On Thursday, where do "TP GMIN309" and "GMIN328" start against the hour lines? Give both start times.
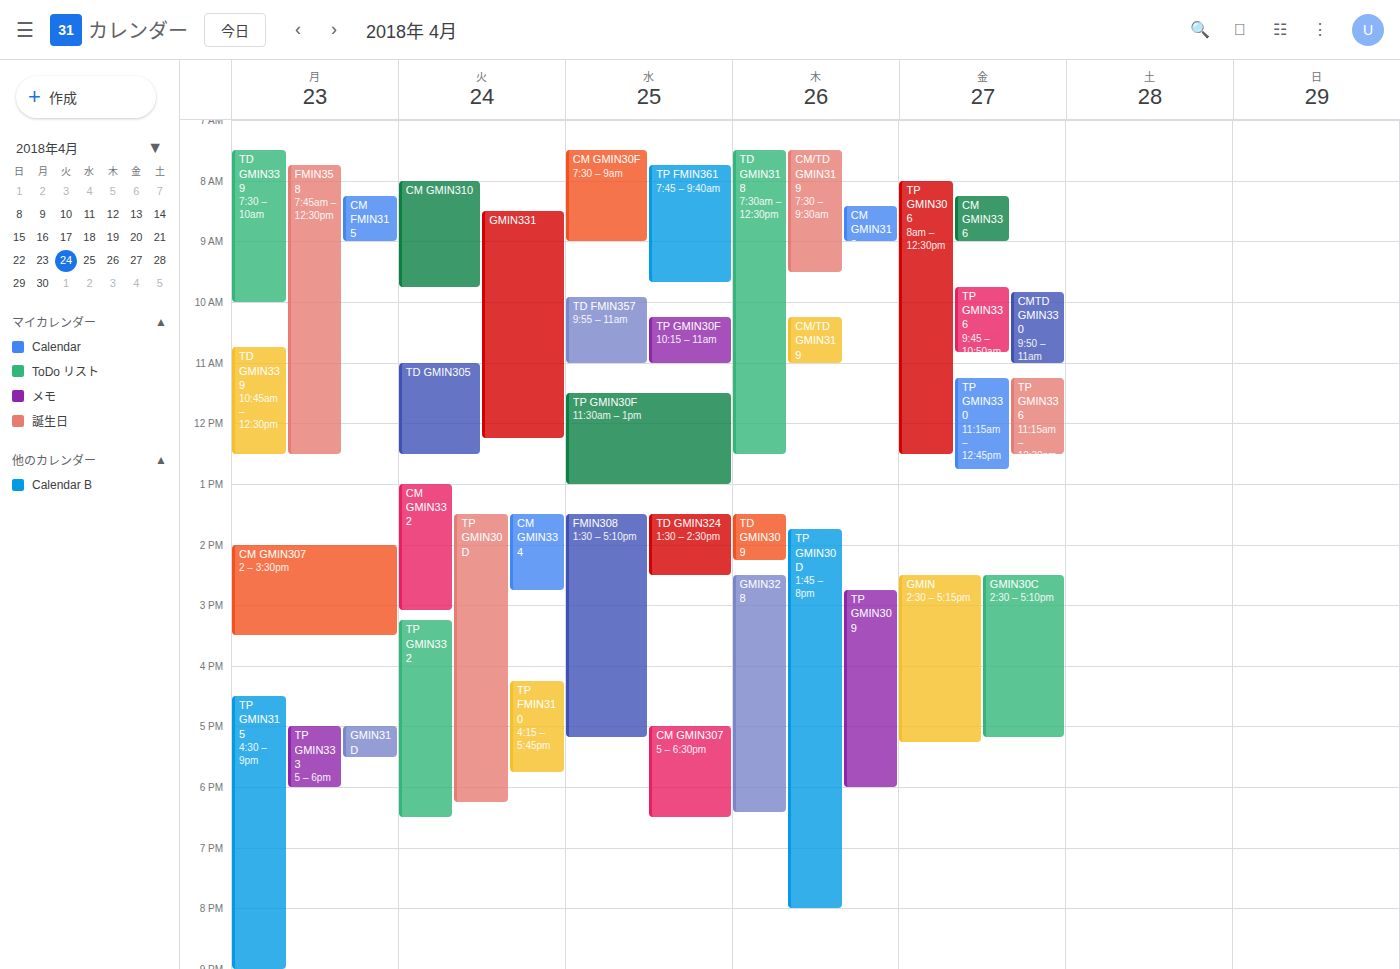
"TP GMIN309": 2:45 PM, neither: three quarters of the way from the 2 PM line to the 3 PM line. "GMIN328": 2:30 PM, halfway between the 2 PM and 3 PM lines.